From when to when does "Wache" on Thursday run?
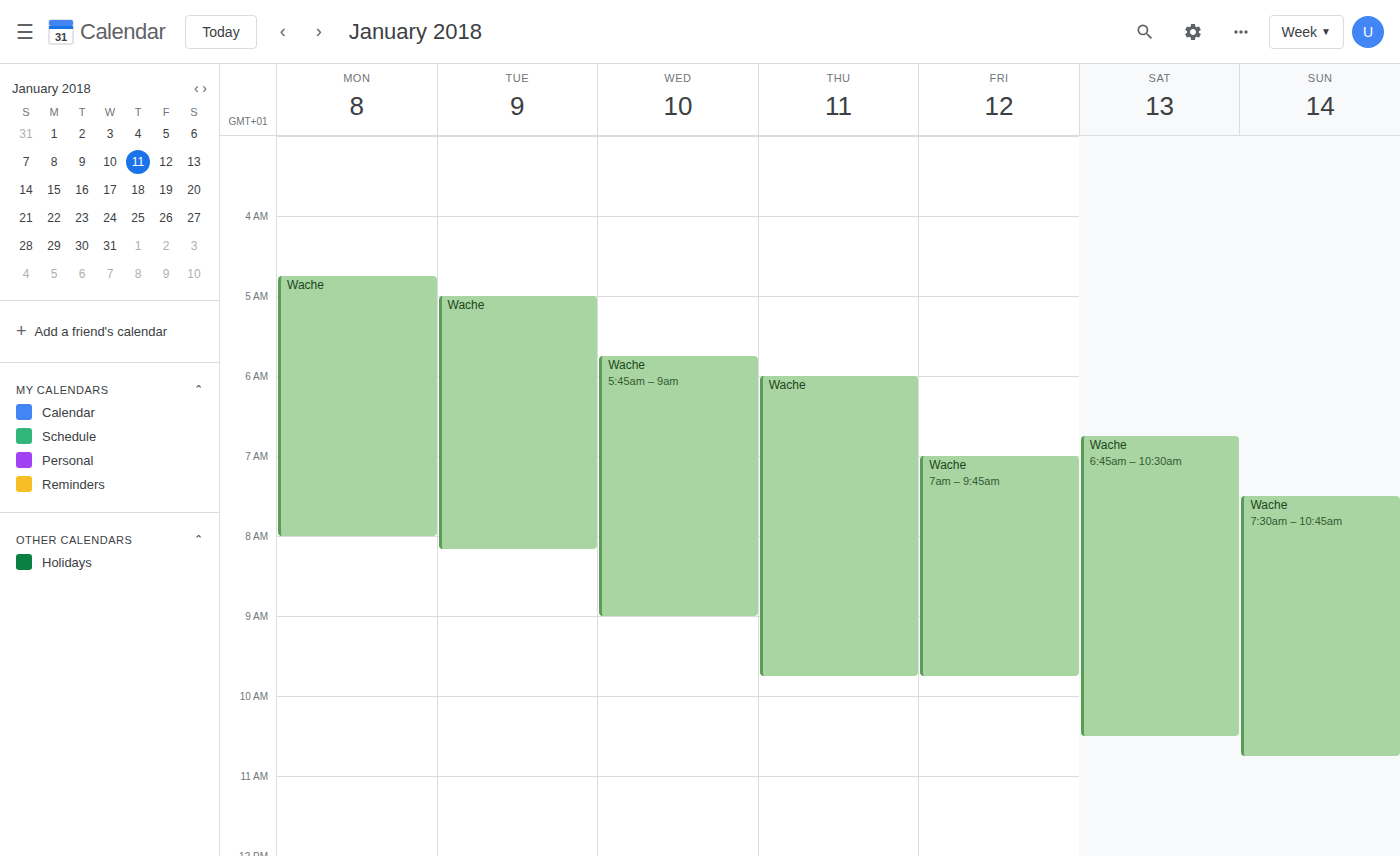
6:00 AM to 9:45 AM